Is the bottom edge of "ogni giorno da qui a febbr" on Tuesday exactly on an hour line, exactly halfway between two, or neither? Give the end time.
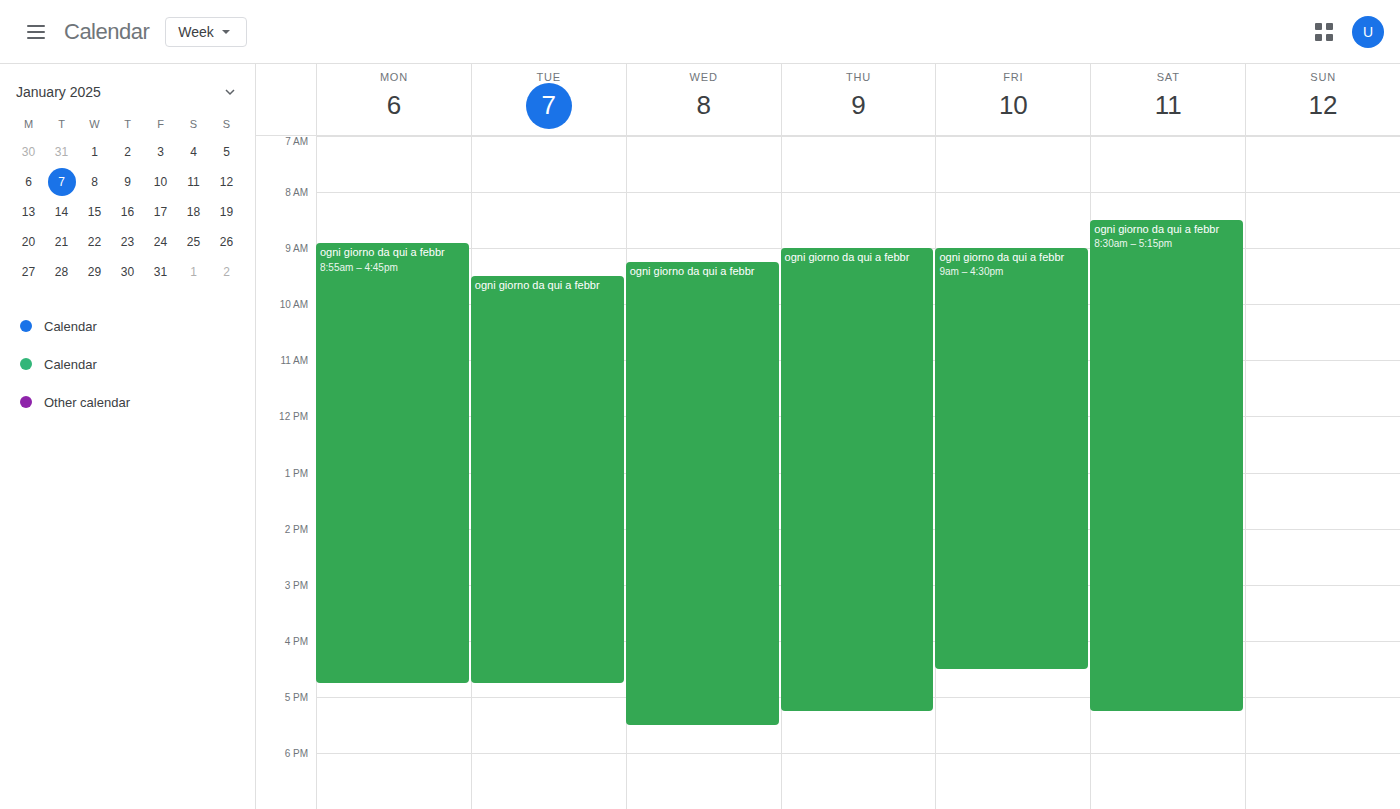
16:45 -- neither: three quarters of the way from the 16:00 line to the 17:00 line.